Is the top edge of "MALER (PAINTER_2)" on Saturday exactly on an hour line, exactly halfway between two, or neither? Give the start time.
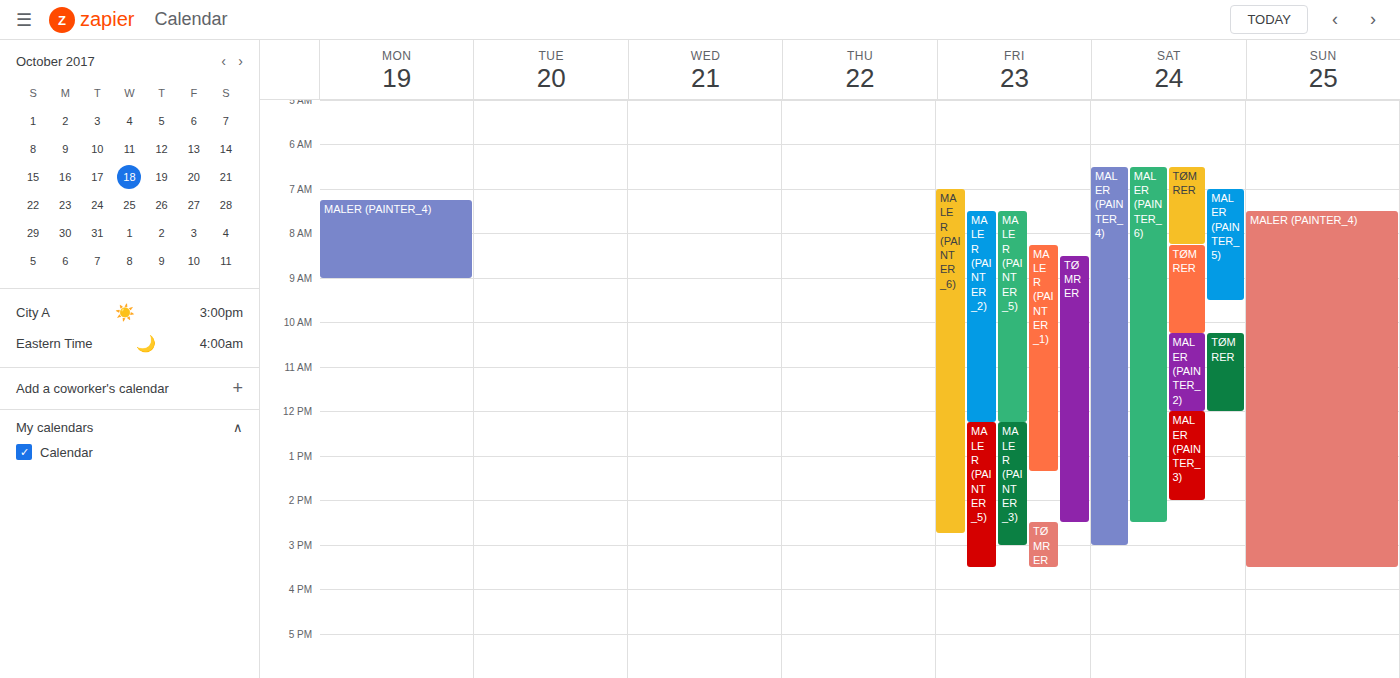
10:15 AM -- neither: a quarter of the way from the 10 AM line to the 11 AM line.